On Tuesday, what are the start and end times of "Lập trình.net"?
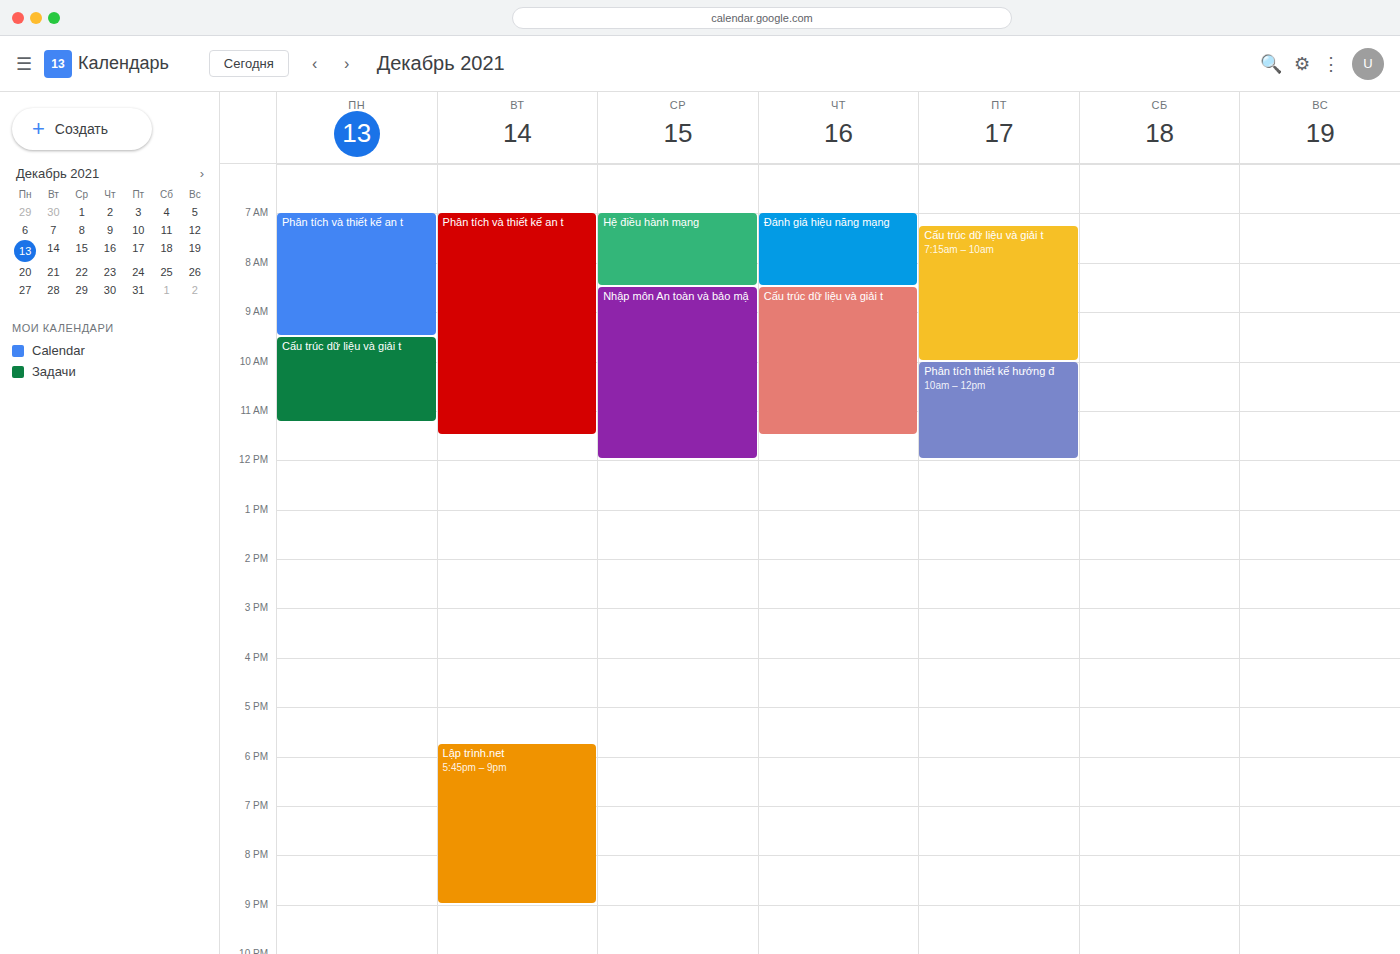
5:45 PM to 9:00 PM